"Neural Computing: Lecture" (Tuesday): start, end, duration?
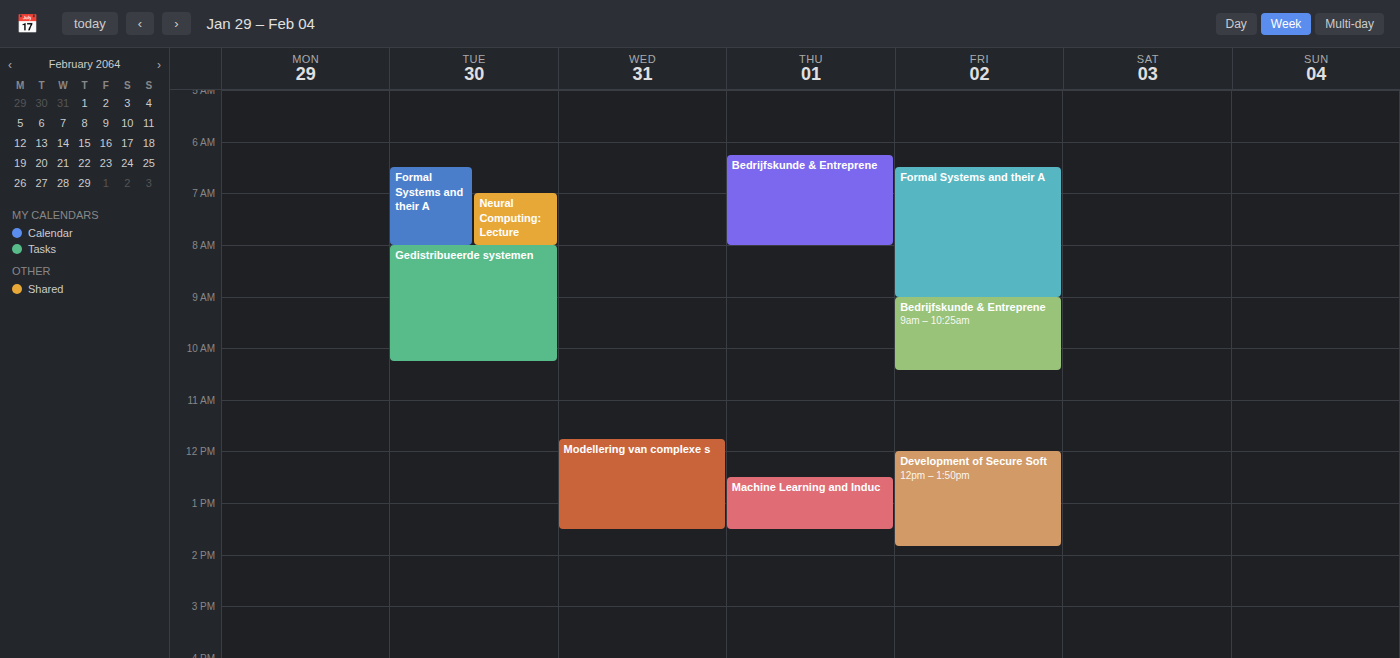
07:00 to 08:00, 1 hour